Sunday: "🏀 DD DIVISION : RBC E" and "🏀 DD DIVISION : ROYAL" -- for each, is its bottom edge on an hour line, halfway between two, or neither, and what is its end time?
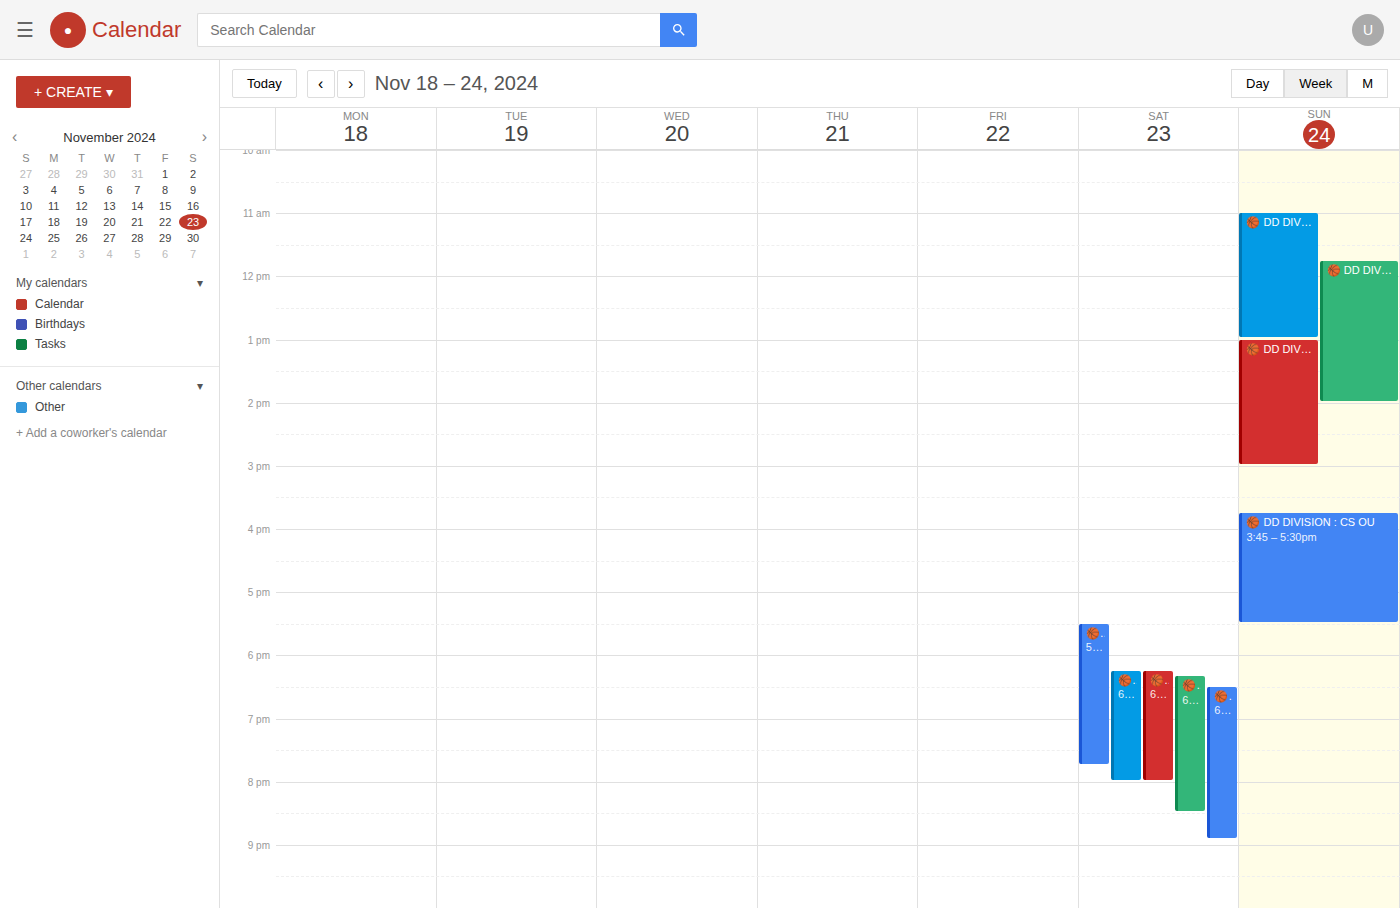
"🏀 DD DIVISION : RBC E": 2:00 PM, exactly on the 2 PM line. "🏀 DD DIVISION : ROYAL": 1:00 PM, exactly on the 1 PM line.